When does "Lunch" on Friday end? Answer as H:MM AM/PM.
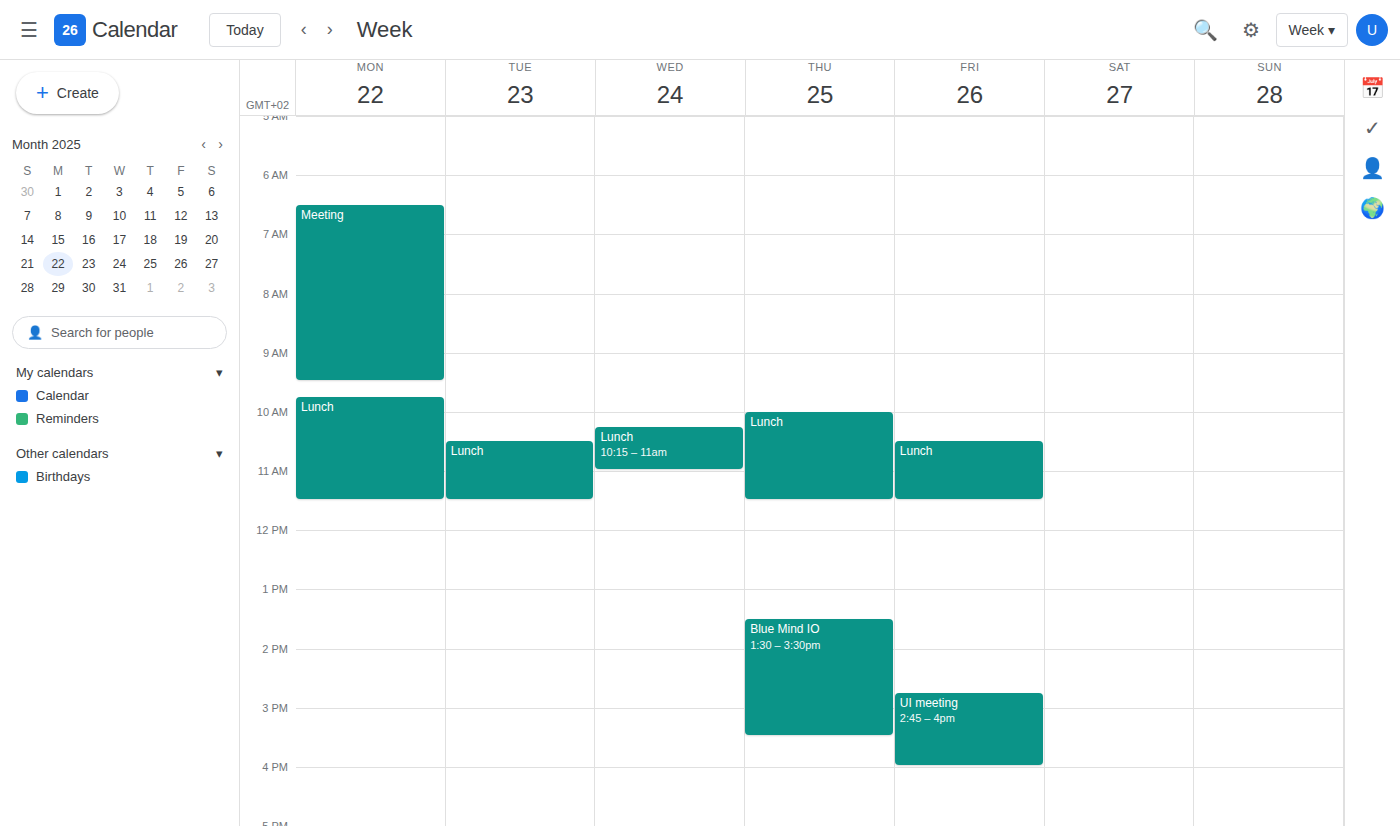
11:30 AM